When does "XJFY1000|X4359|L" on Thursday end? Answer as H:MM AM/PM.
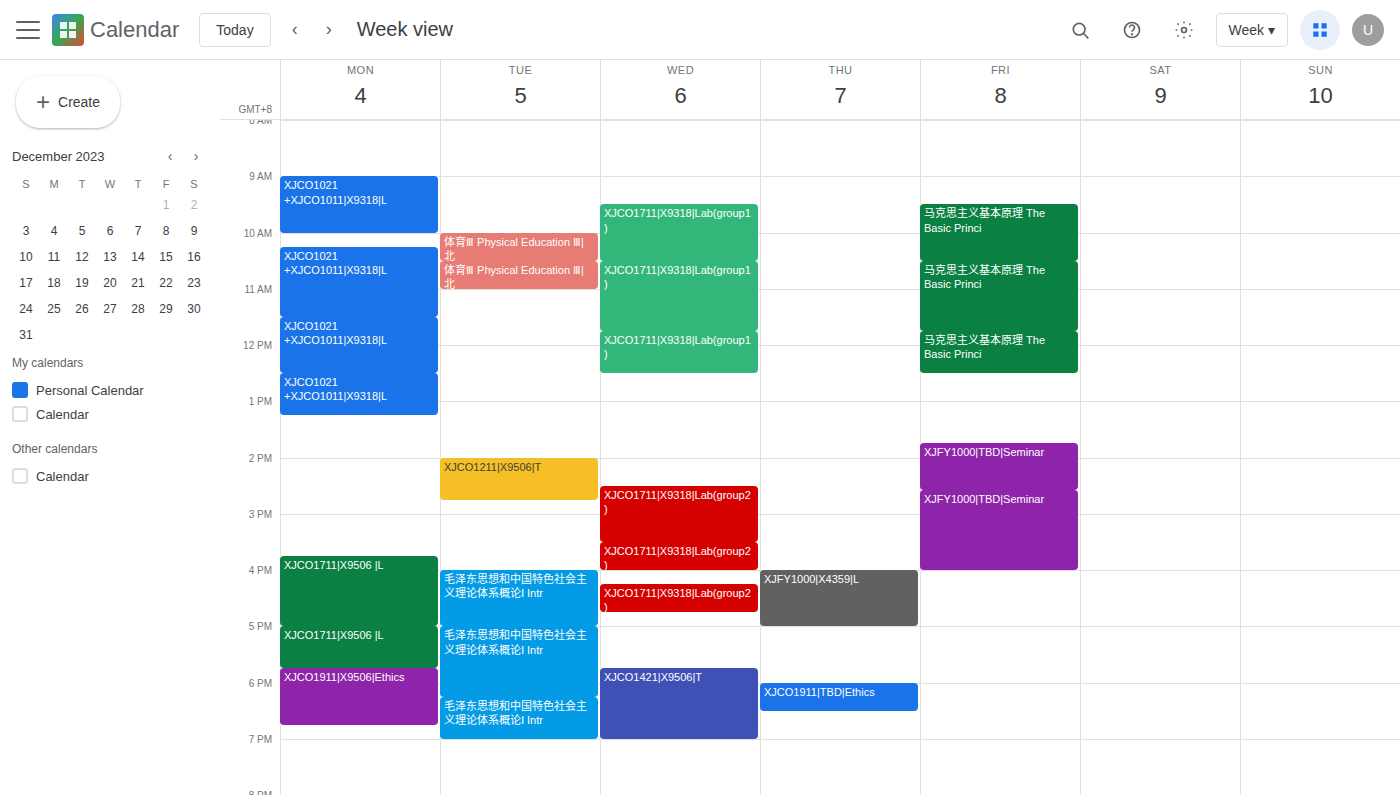
5:00 PM